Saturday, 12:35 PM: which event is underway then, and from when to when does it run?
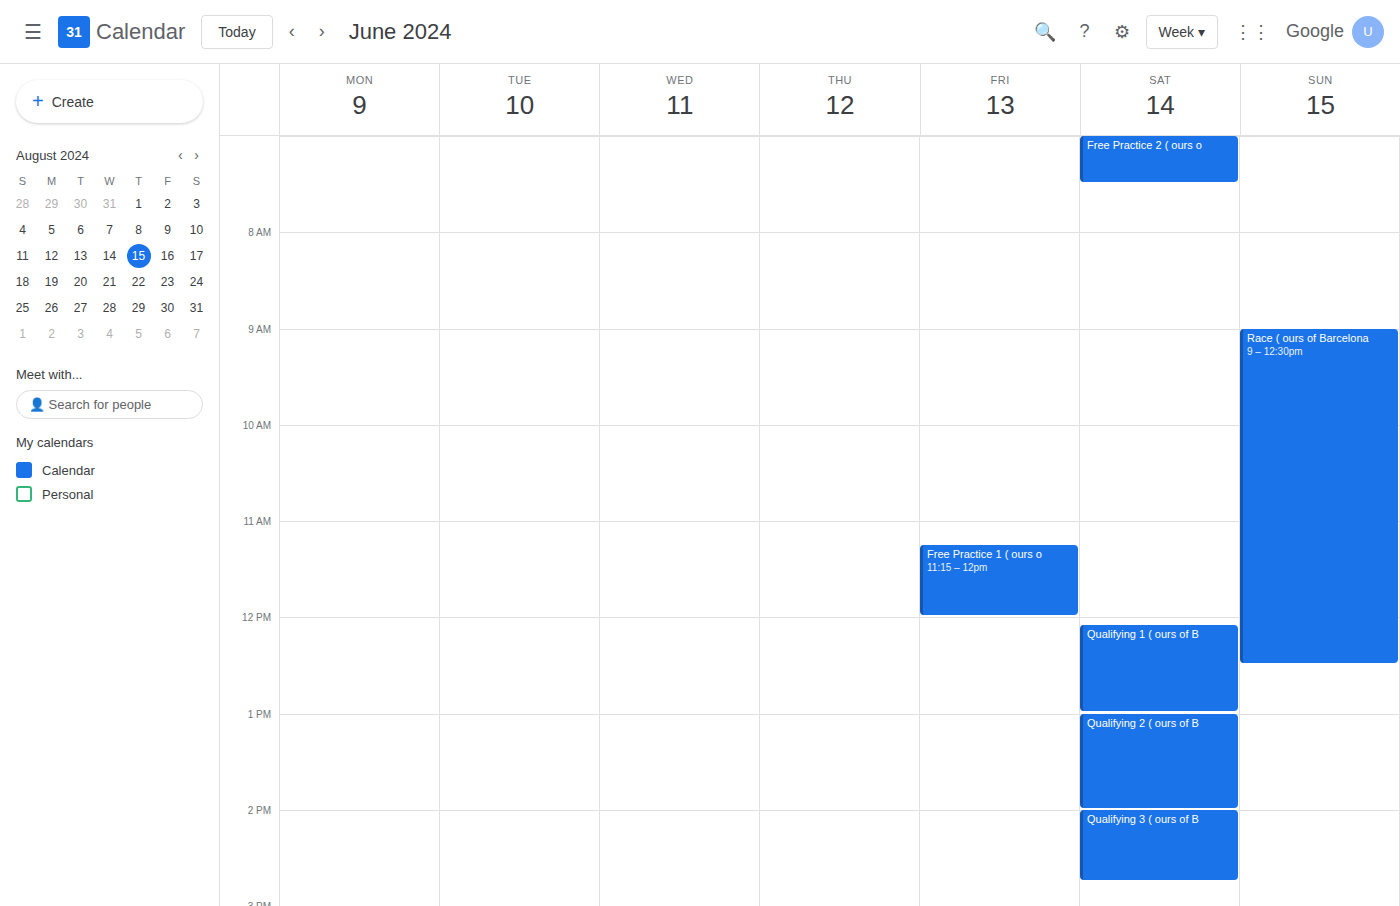
"Qualifying 1 ( ours of B", 12:05 PM to 1:00 PM